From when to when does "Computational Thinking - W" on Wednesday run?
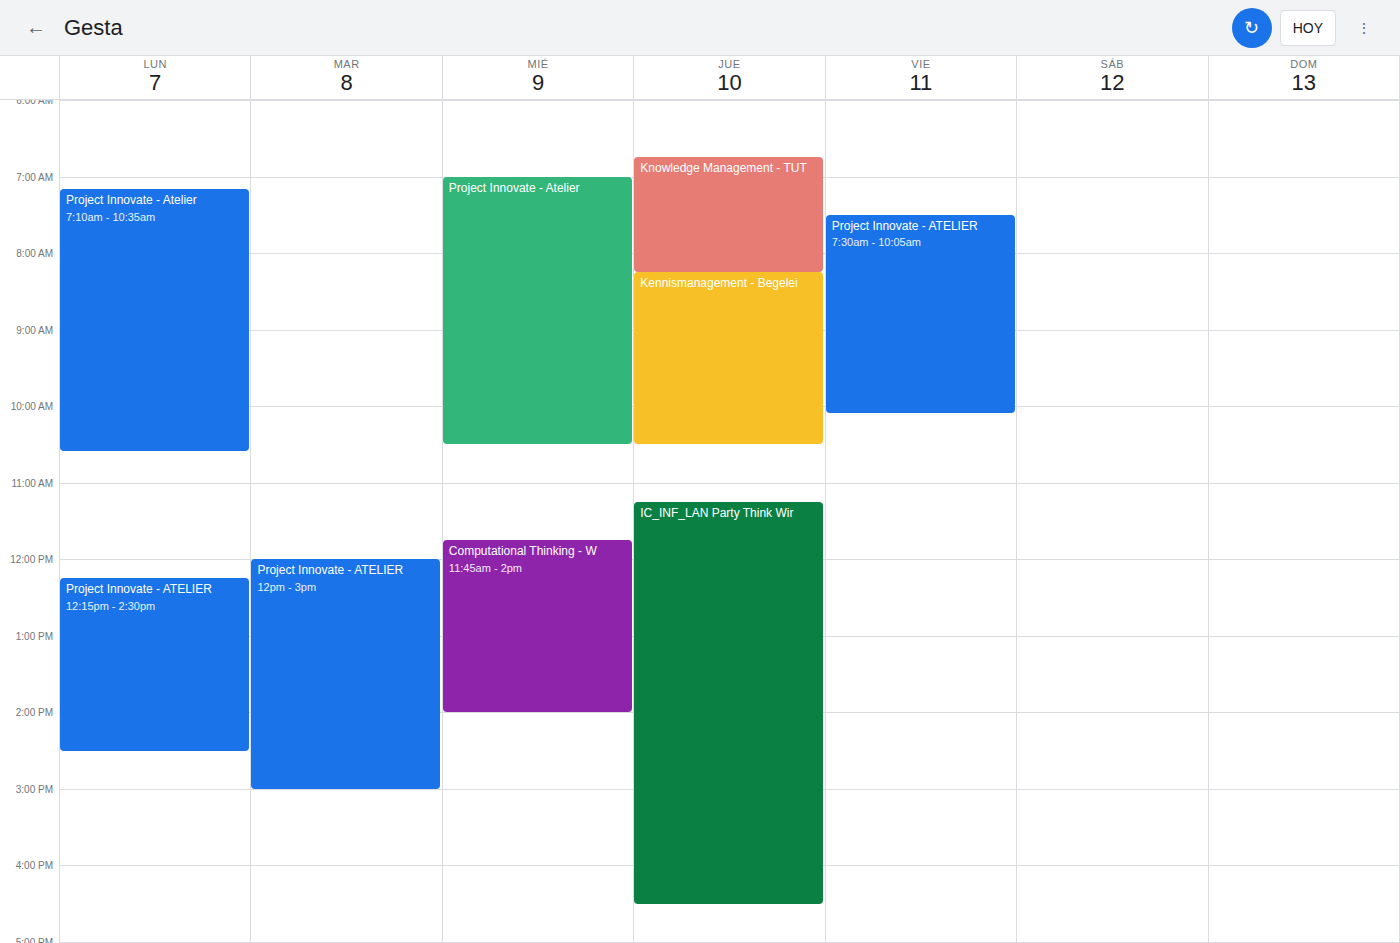
11:45 AM to 2:00 PM